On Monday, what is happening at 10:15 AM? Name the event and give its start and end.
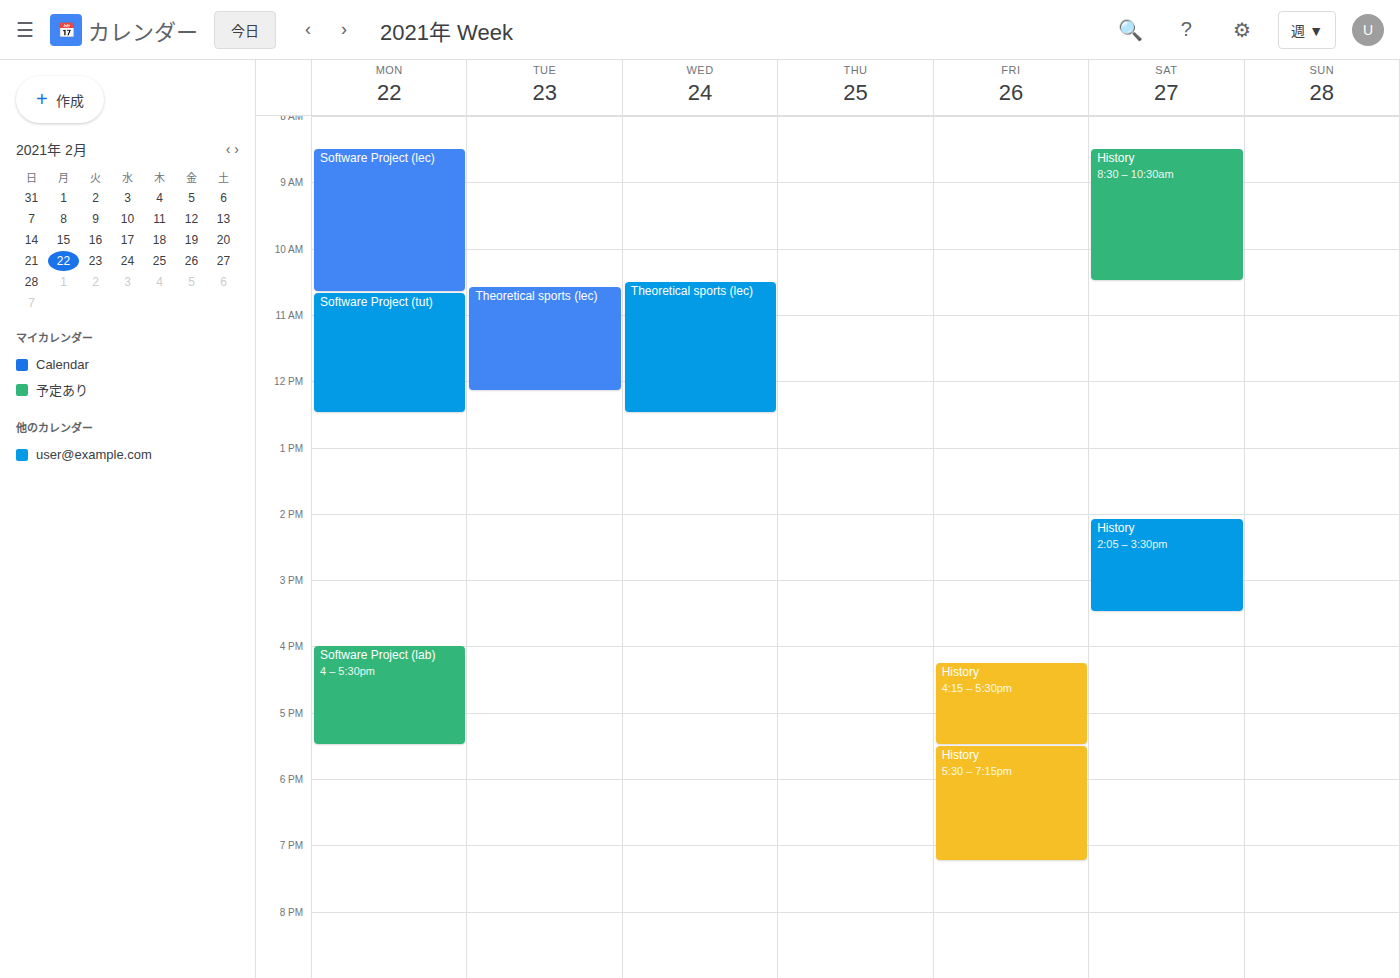
"Software Project (lec)", 8:30 AM to 10:40 AM